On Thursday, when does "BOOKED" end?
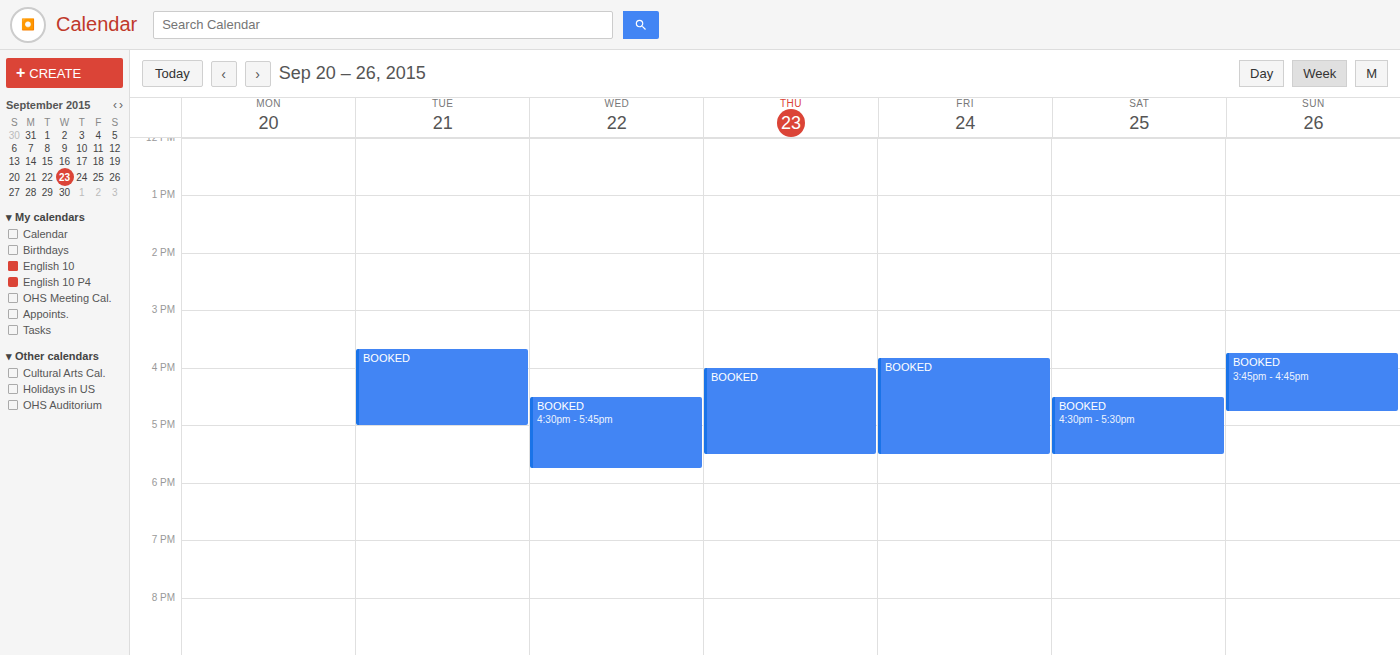
17:30